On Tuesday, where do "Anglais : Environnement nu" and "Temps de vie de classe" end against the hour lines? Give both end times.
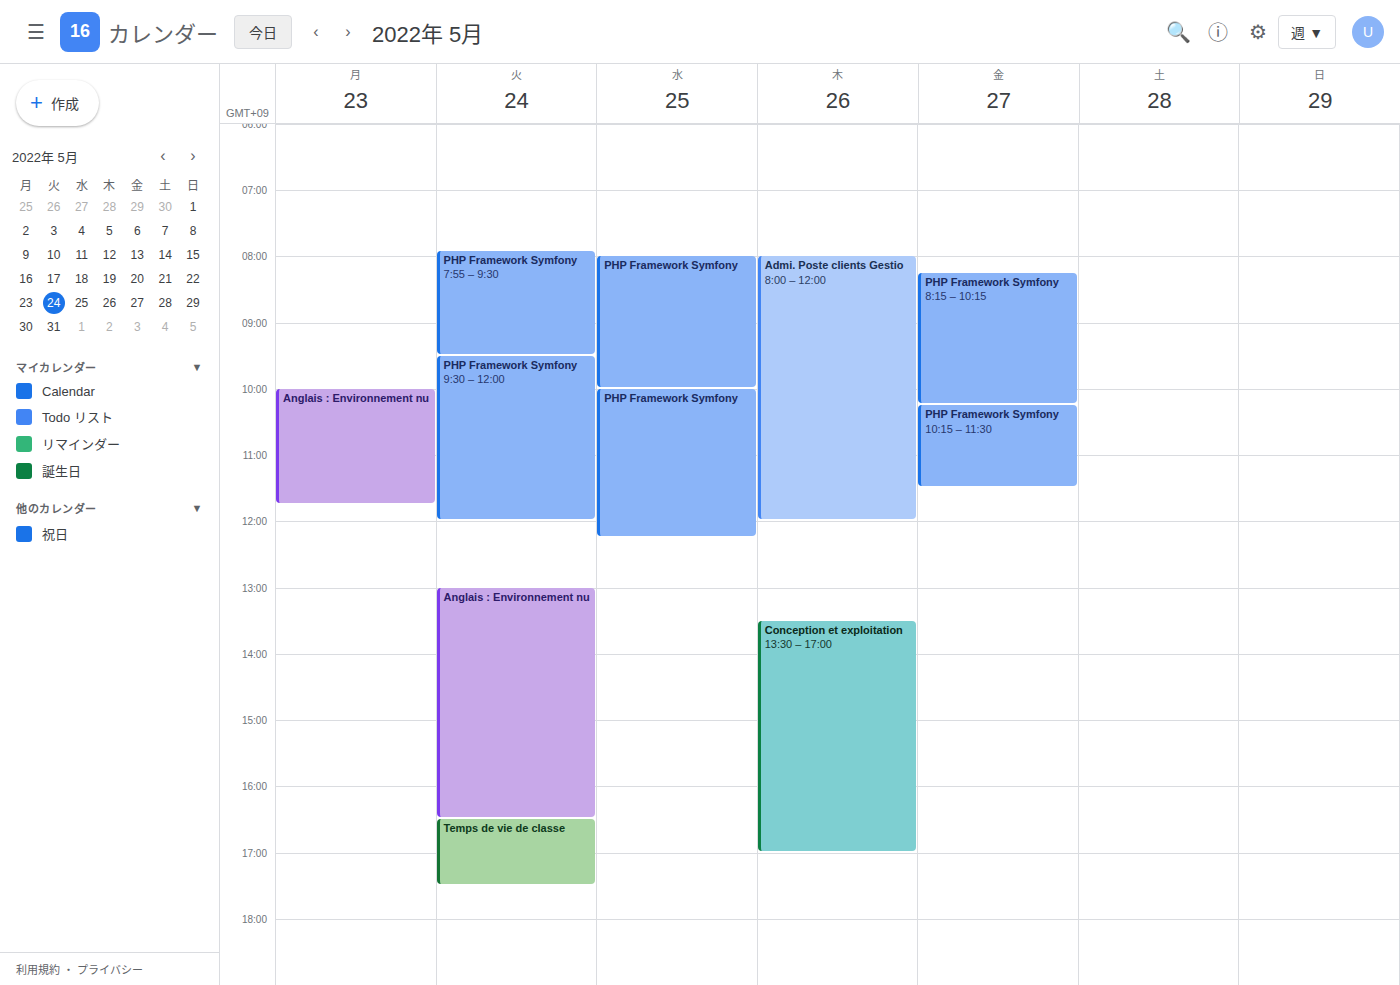
"Anglais : Environnement nu": 4:30 PM, halfway between the 4 PM and 5 PM lines. "Temps de vie de classe": 5:30 PM, halfway between the 5 PM and 6 PM lines.